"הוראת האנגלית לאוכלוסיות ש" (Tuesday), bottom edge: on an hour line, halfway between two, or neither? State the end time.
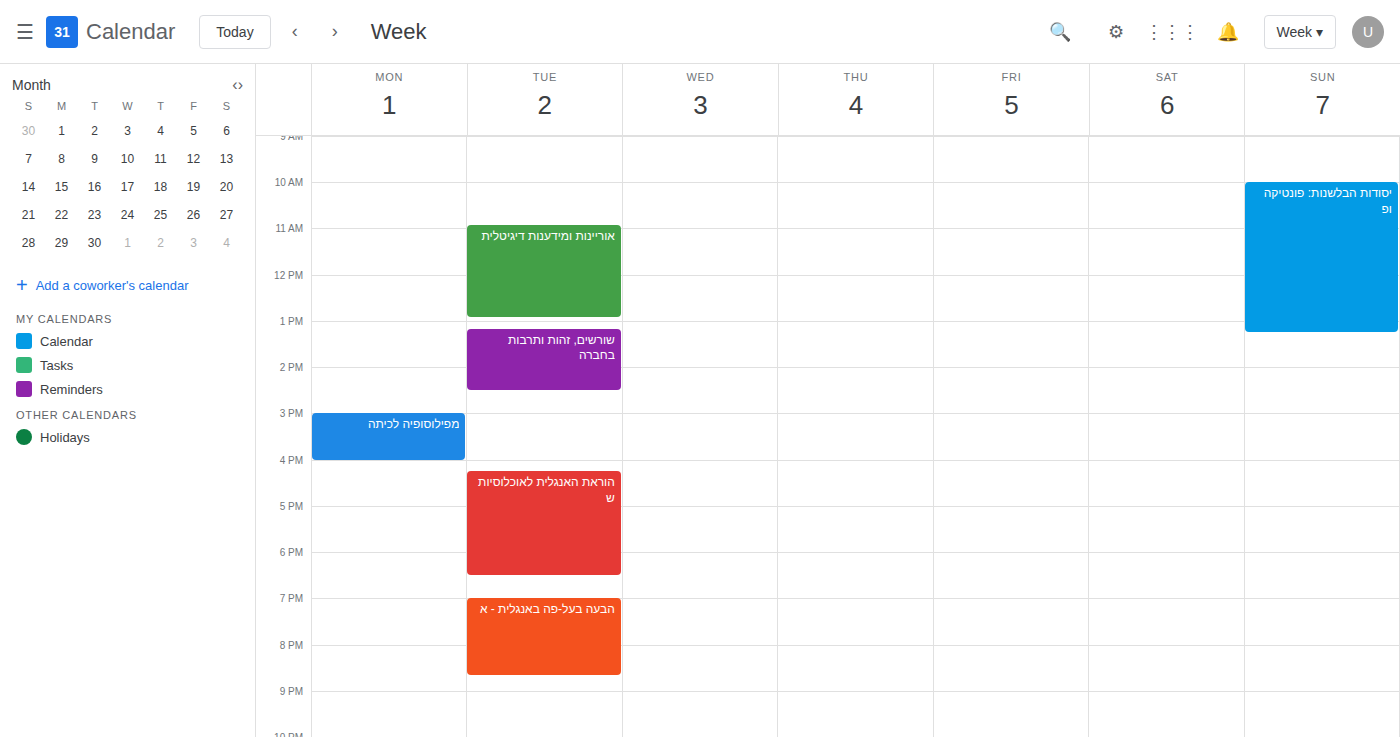
6:30 PM -- halfway between the 6 PM and 7 PM lines.